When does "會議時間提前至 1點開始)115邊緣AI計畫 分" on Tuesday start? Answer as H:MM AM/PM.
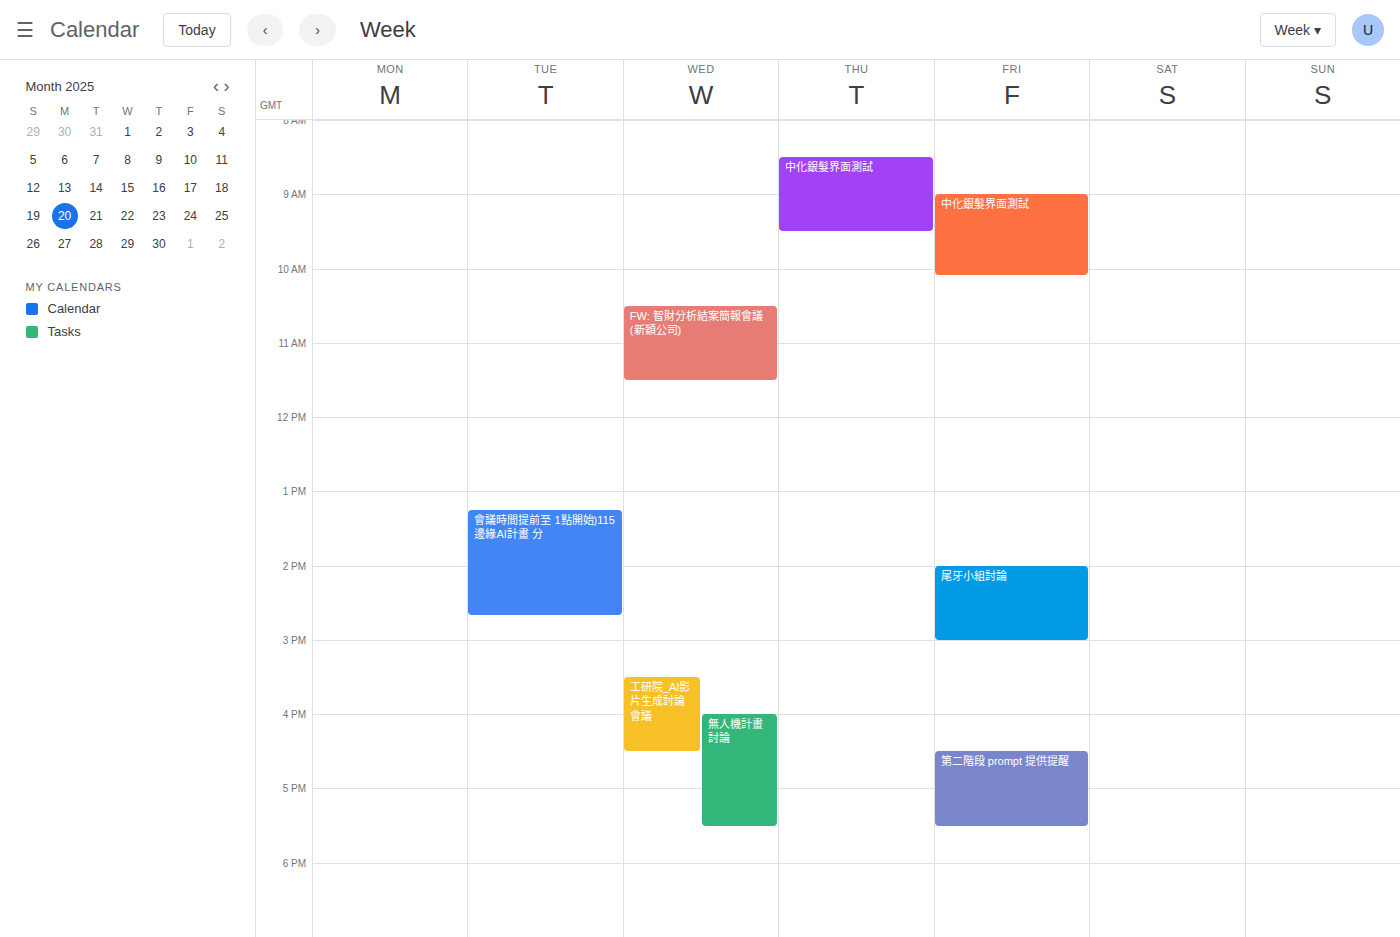
1:15 PM